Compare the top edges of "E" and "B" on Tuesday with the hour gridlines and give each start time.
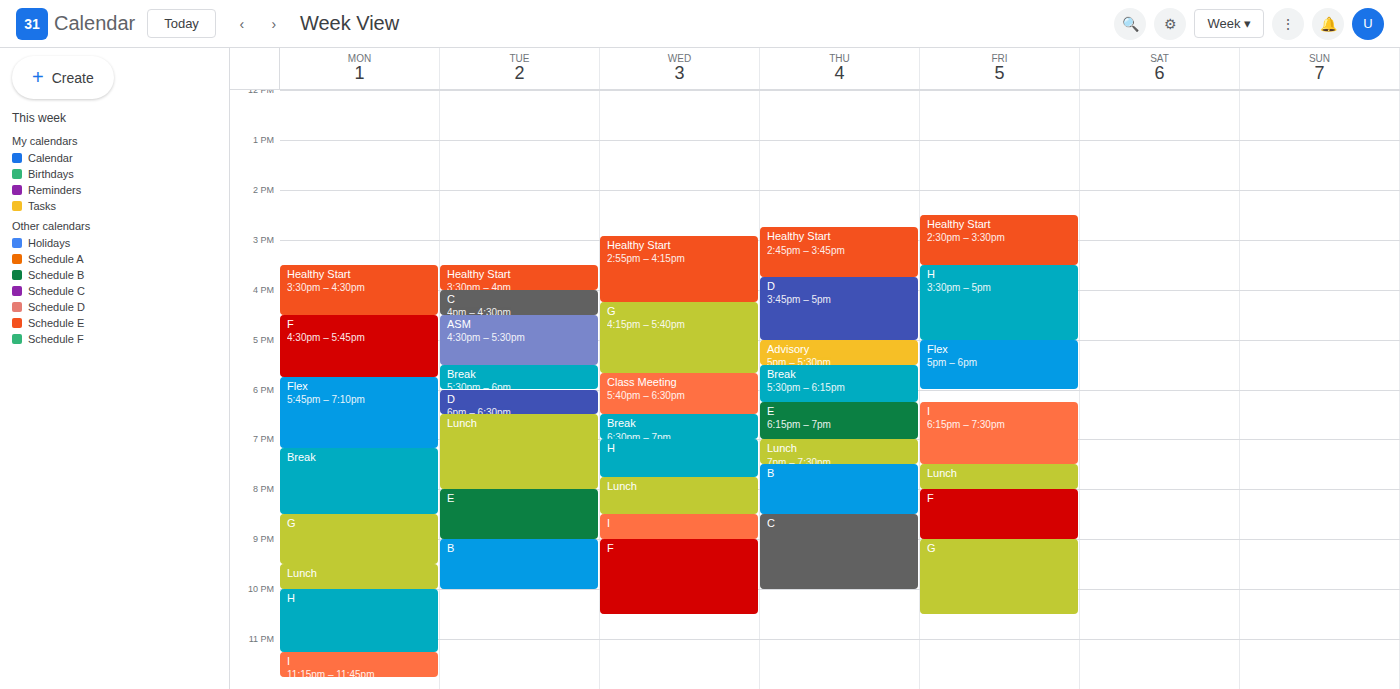
"E": 8:00 PM, exactly on the 8 PM line. "B": 9:00 PM, exactly on the 9 PM line.